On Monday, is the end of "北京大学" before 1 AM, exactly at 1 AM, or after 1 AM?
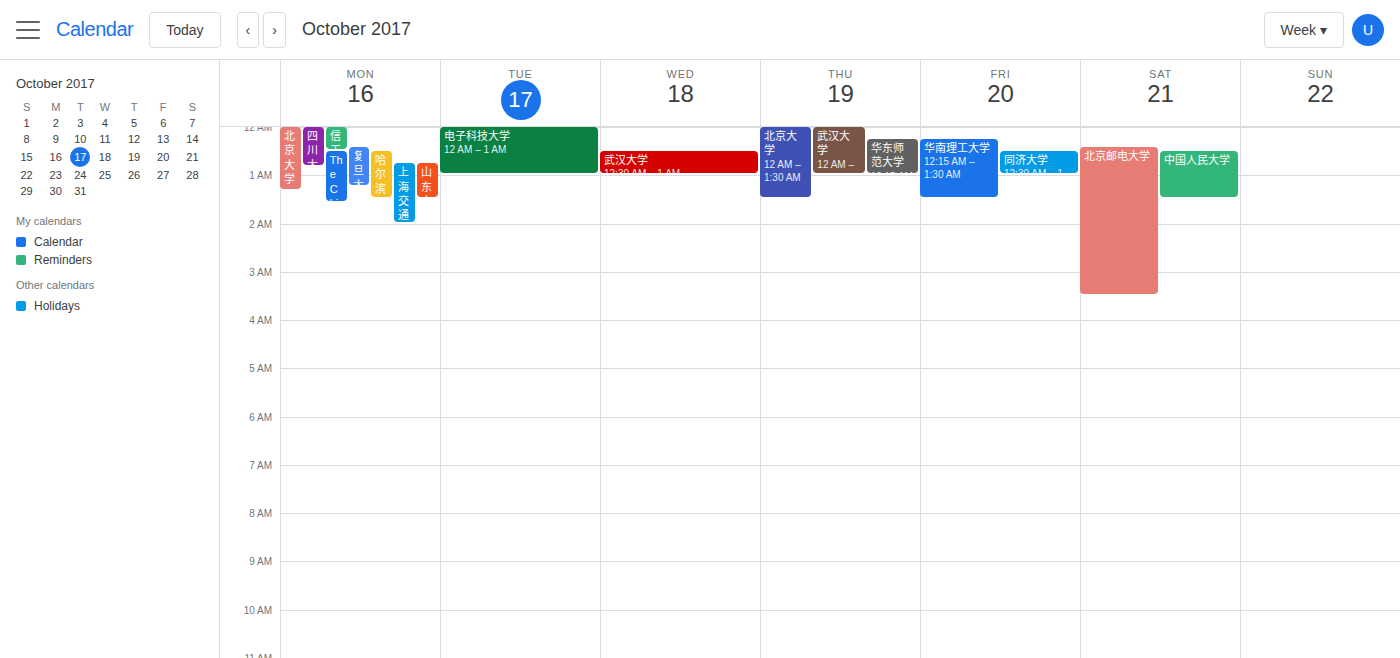
1:20 AM -- after 1 AM, 20 minutes below the 1 AM line.